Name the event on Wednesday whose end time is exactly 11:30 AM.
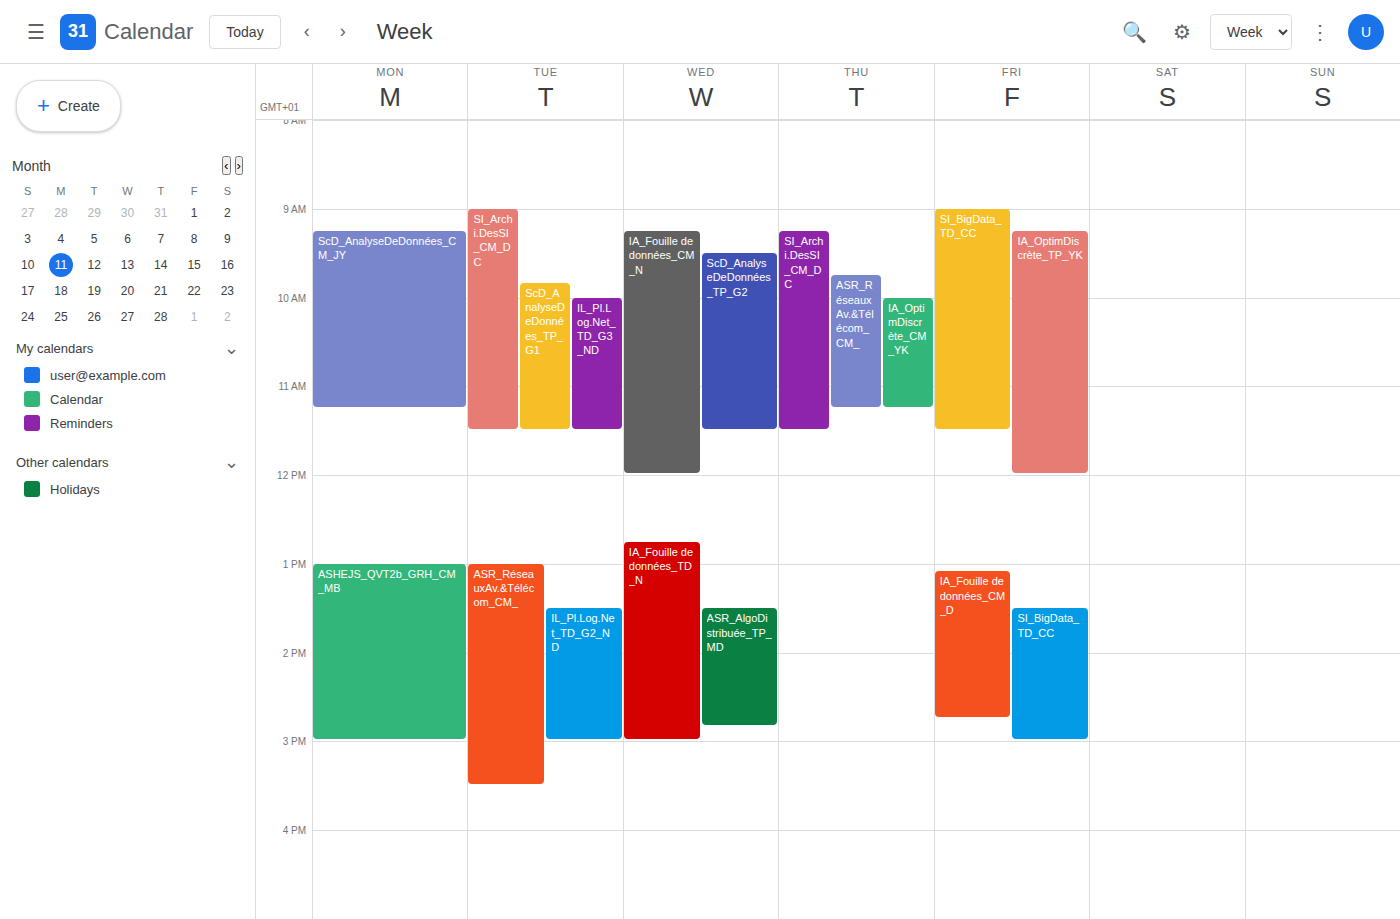
"ScD_AnalyseDeDonnées_TP_G2"